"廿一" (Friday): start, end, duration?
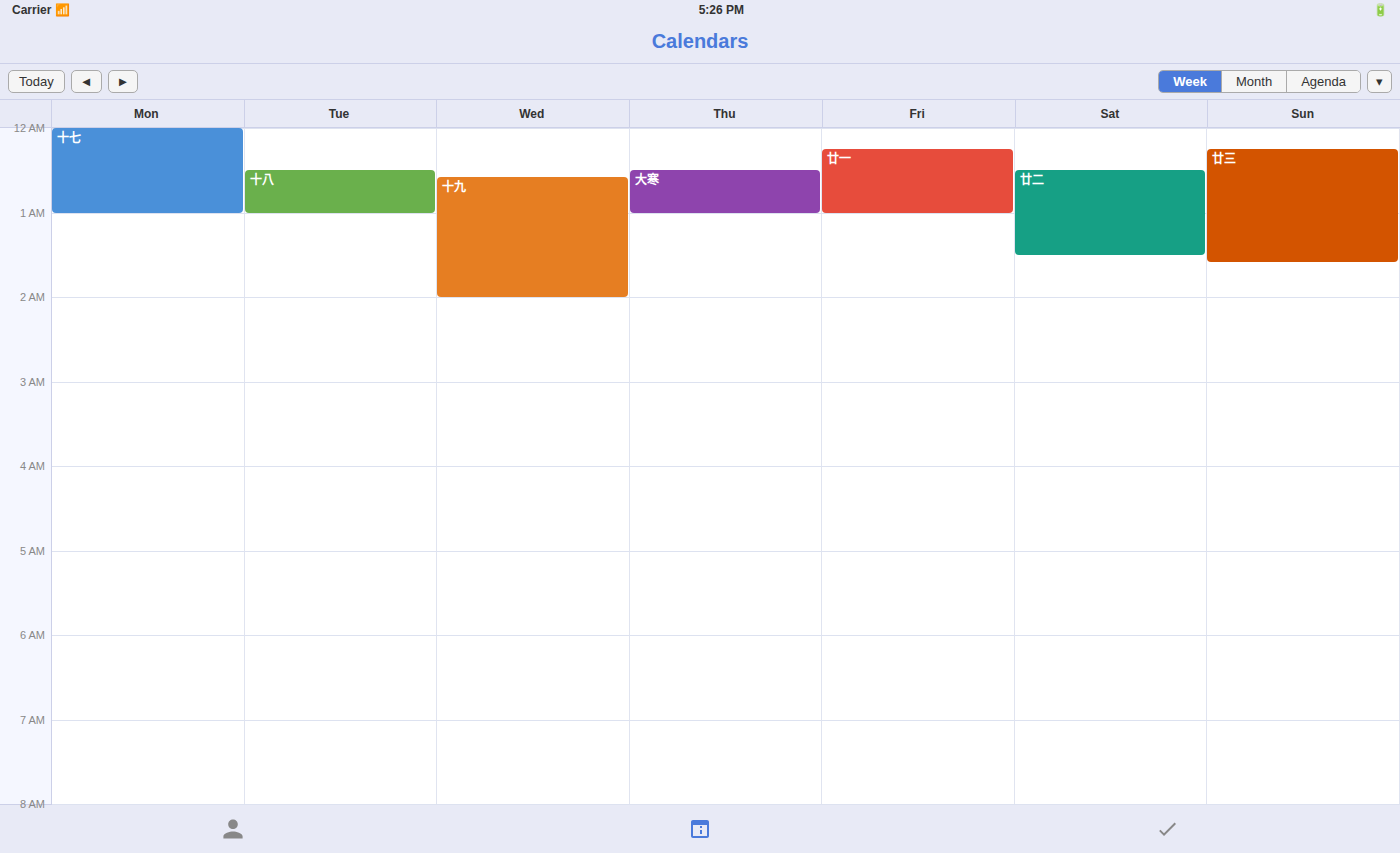
00:15 to 01:00, 45 minutes